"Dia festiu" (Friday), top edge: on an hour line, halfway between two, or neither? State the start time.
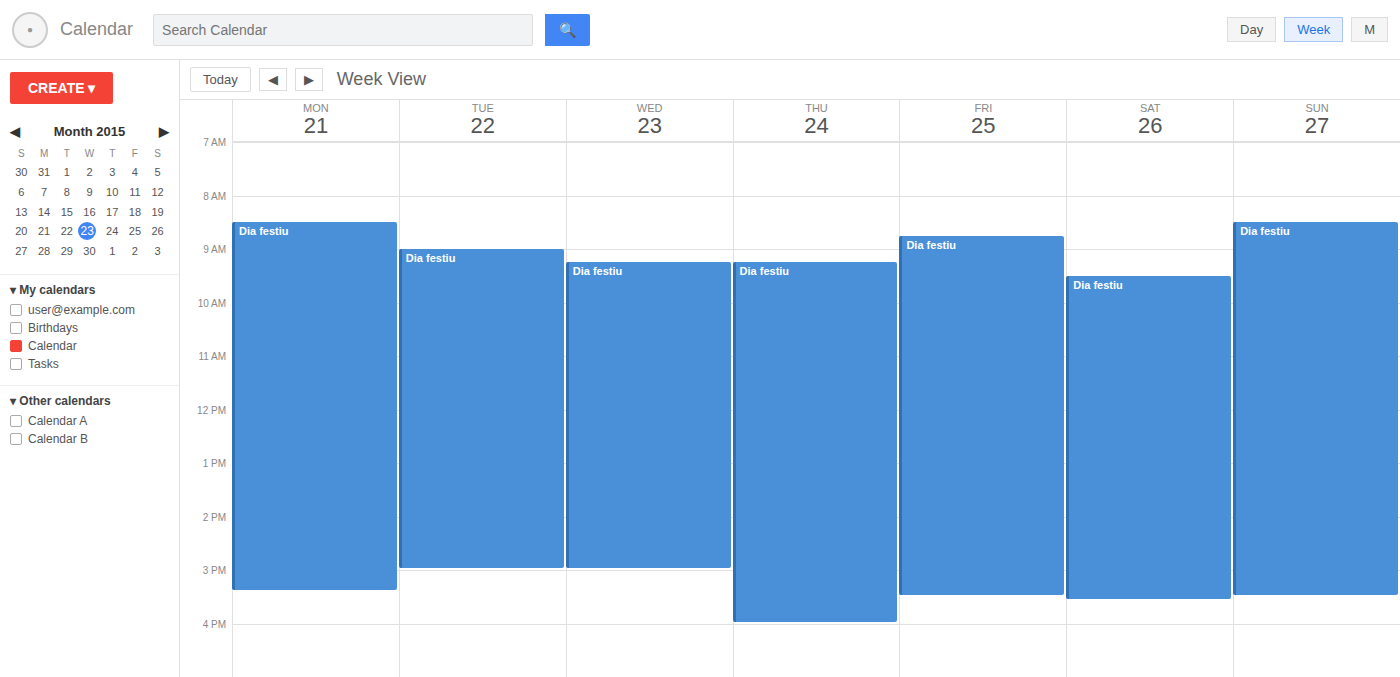
8:45 AM -- neither: three quarters of the way from the 8 AM line to the 9 AM line.